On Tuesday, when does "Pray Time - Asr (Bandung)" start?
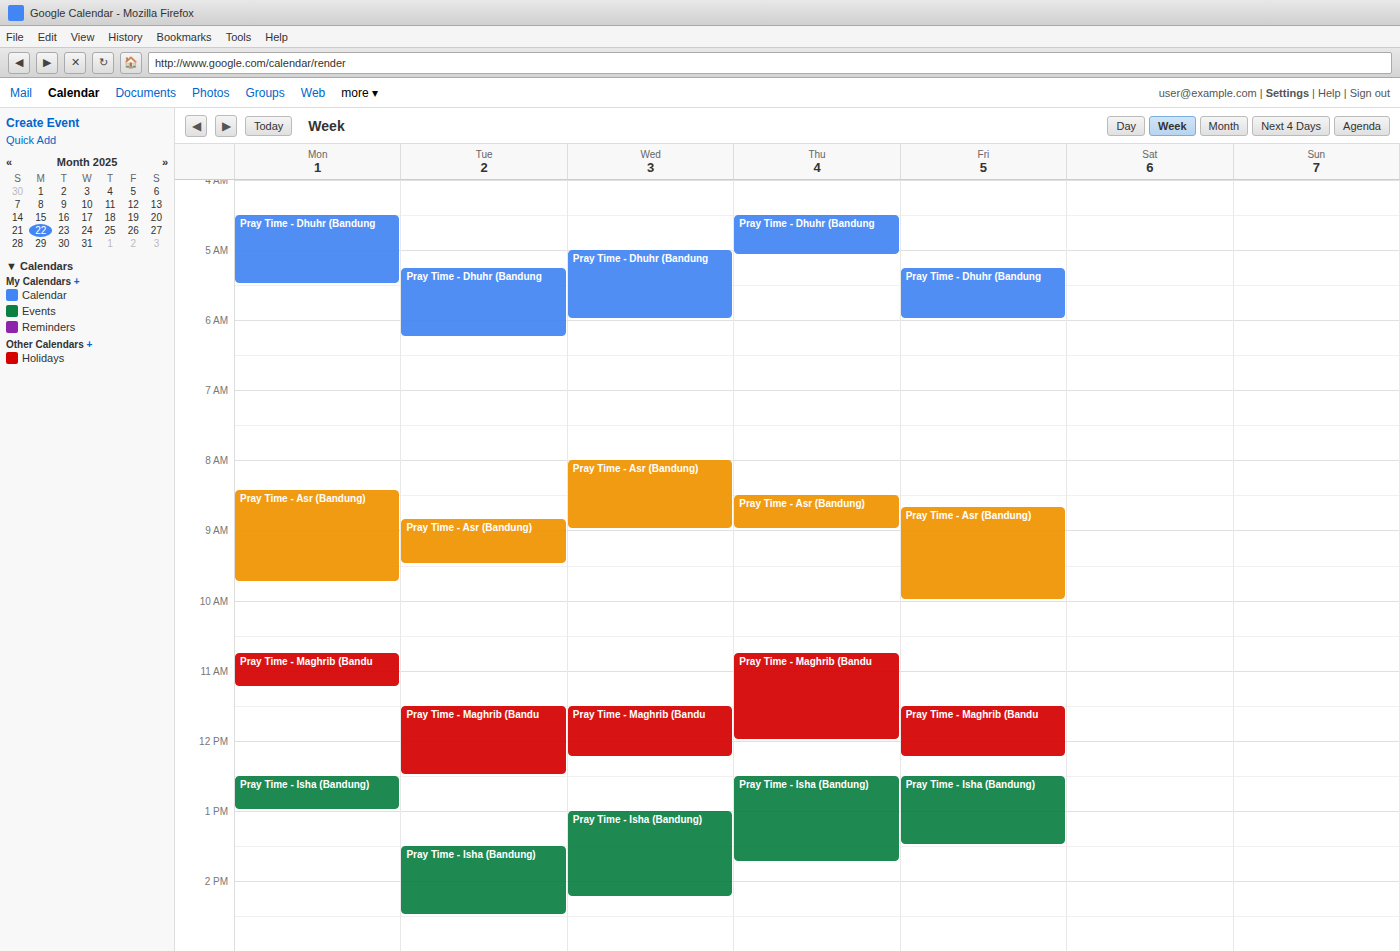
8:50 AM